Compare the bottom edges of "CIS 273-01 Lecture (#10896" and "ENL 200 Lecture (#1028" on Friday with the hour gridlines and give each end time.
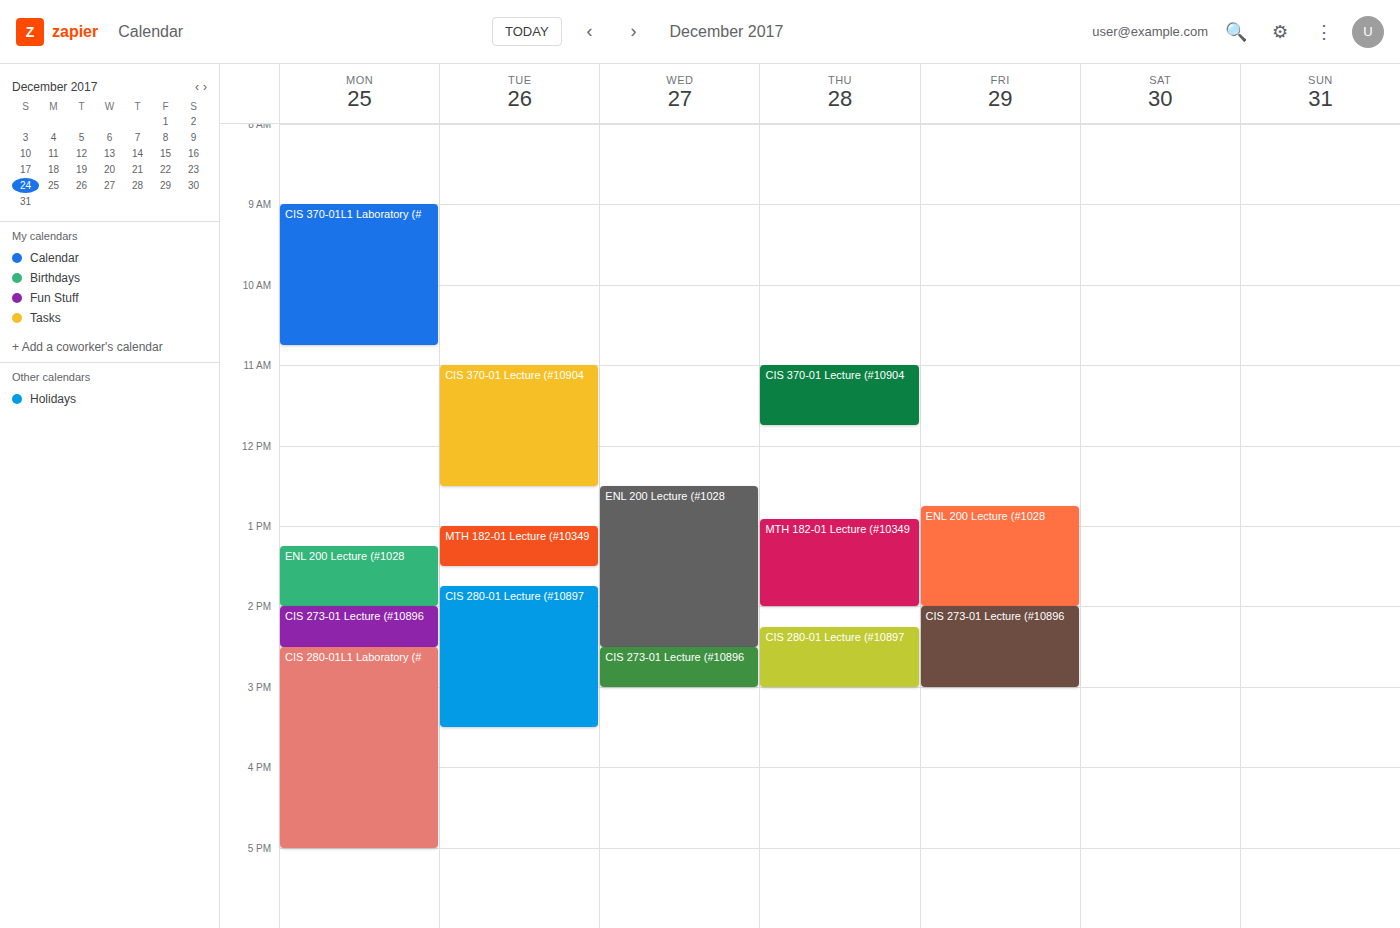
"CIS 273-01 Lecture (#10896": 3:00 PM, exactly on the 3 PM line. "ENL 200 Lecture (#1028": 2:00 PM, exactly on the 2 PM line.